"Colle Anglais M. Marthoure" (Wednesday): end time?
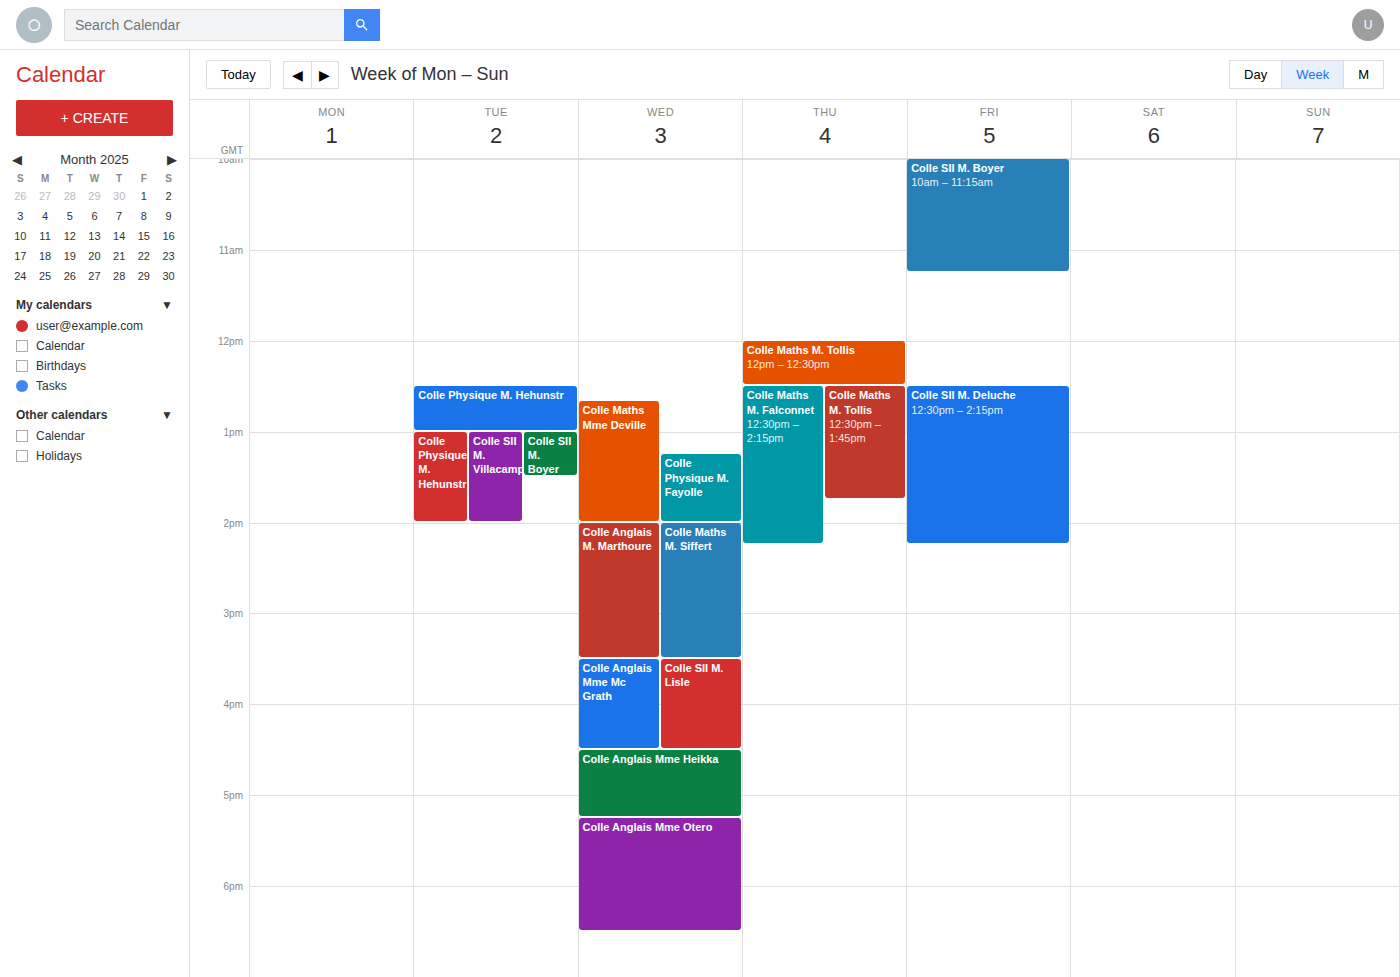
3:30 PM